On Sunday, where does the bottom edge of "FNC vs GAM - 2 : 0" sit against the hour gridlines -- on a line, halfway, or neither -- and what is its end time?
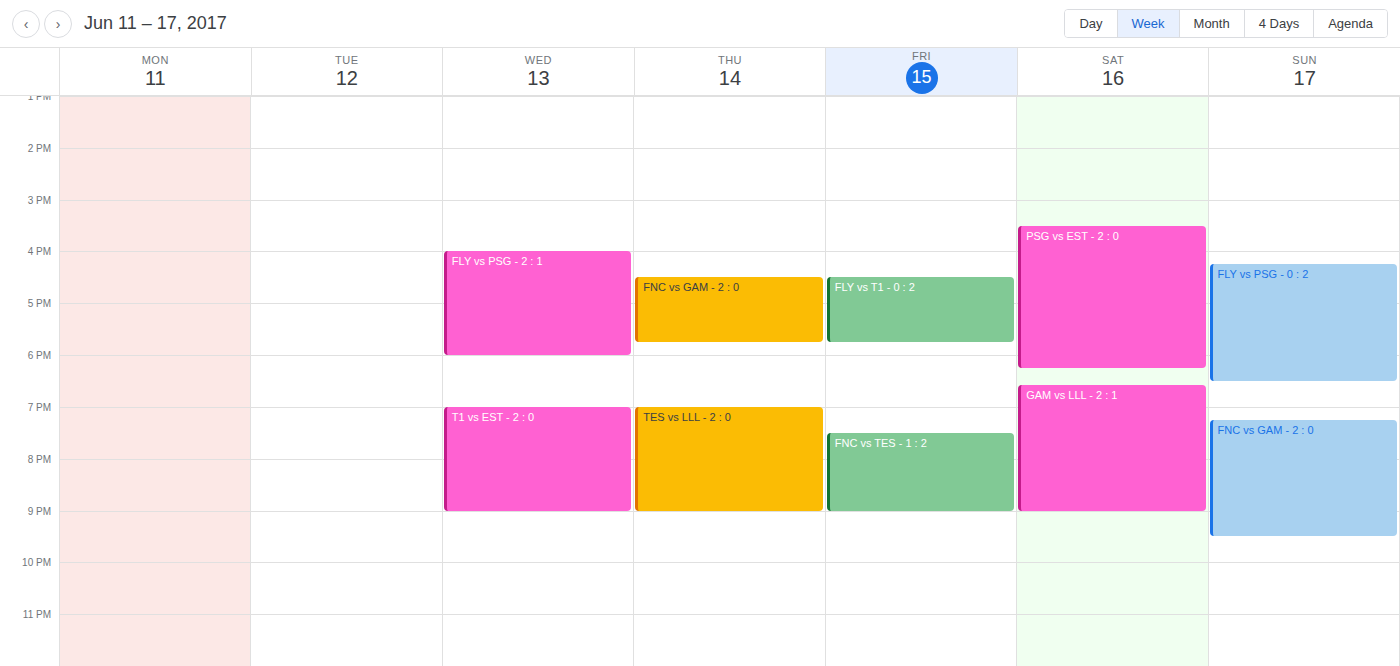
9:30 PM -- halfway between the 9 PM and 10 PM lines.